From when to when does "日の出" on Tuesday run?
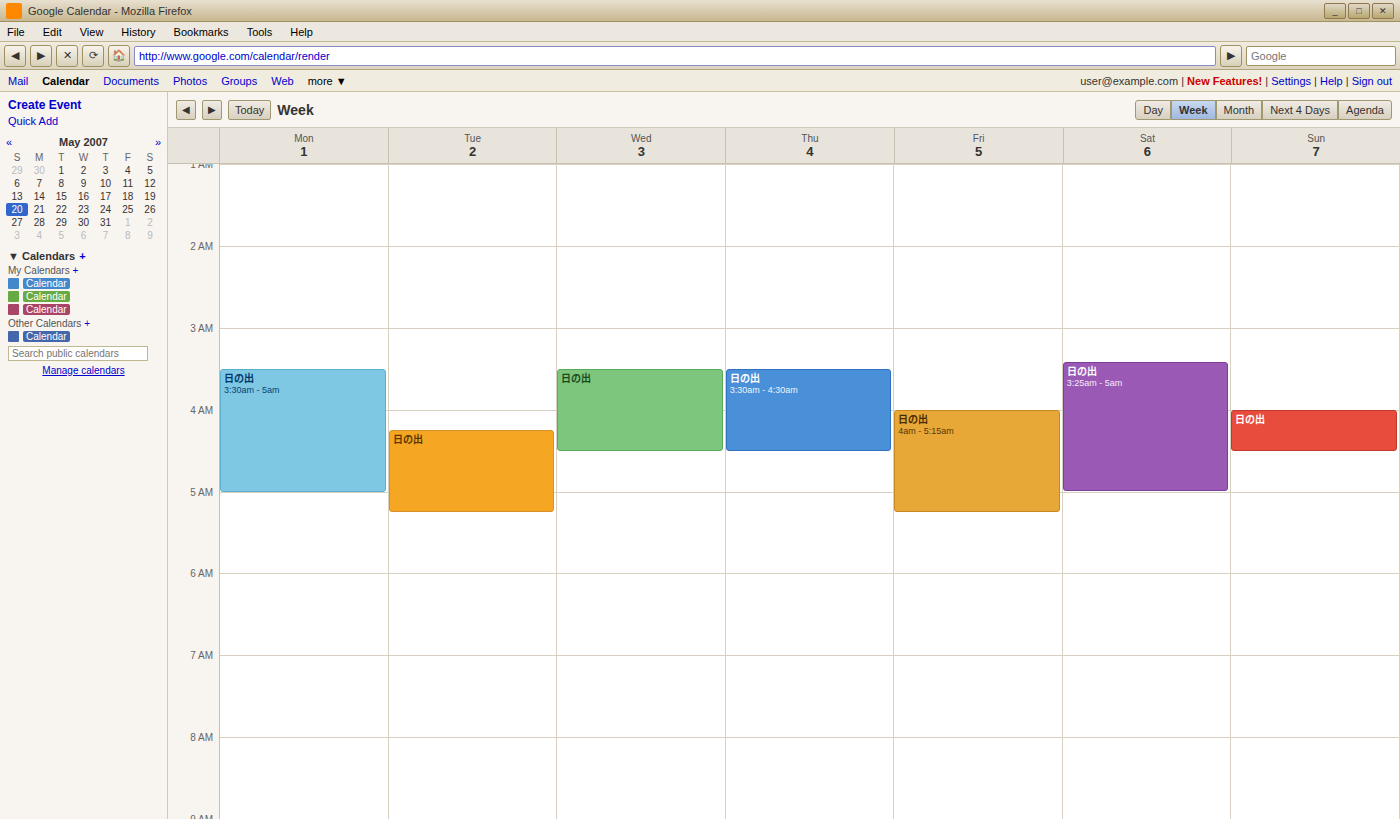
4:15 AM to 5:15 AM